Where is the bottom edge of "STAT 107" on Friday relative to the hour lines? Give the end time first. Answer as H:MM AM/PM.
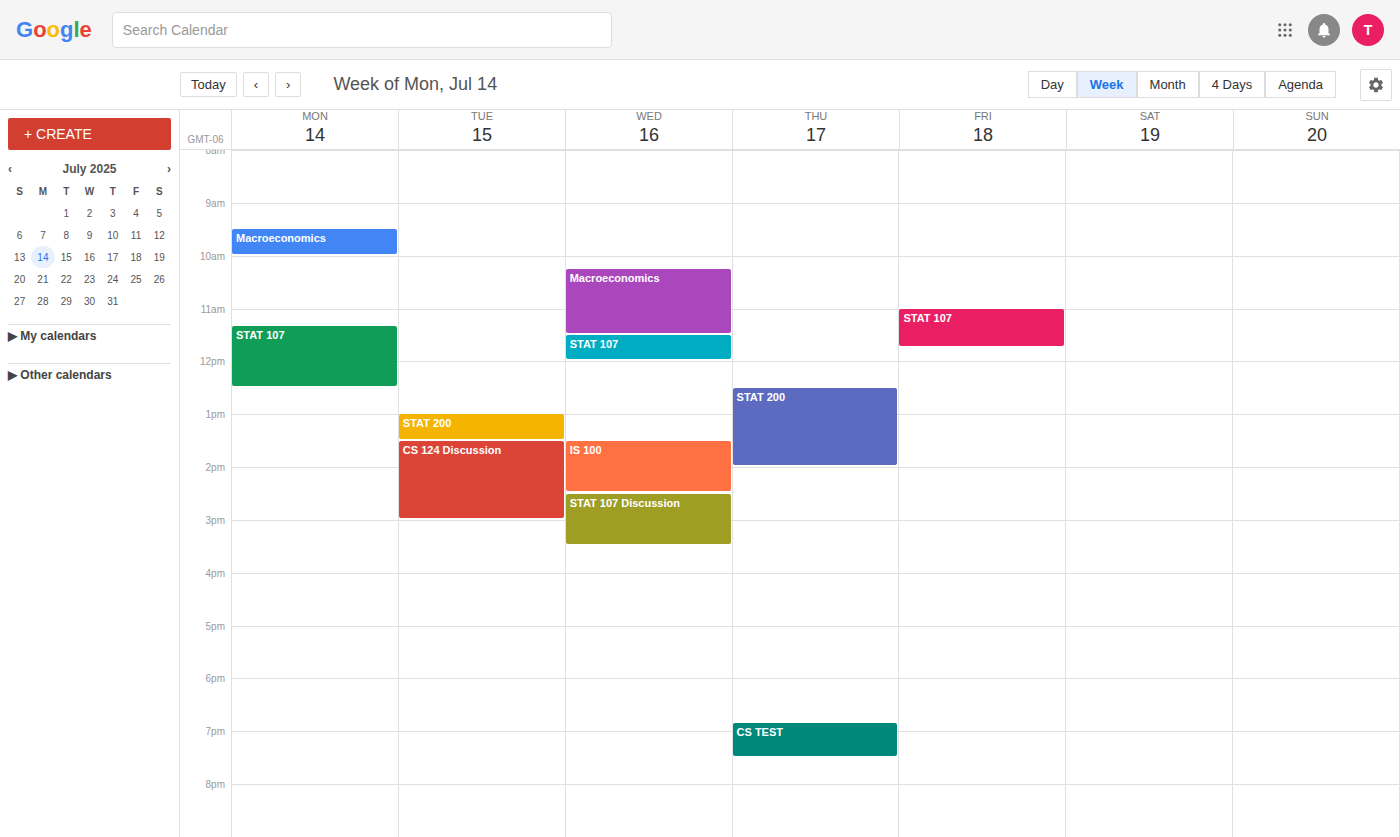
11:45 AM -- neither: three quarters of the way from the 11 AM line to the 12 PM line.